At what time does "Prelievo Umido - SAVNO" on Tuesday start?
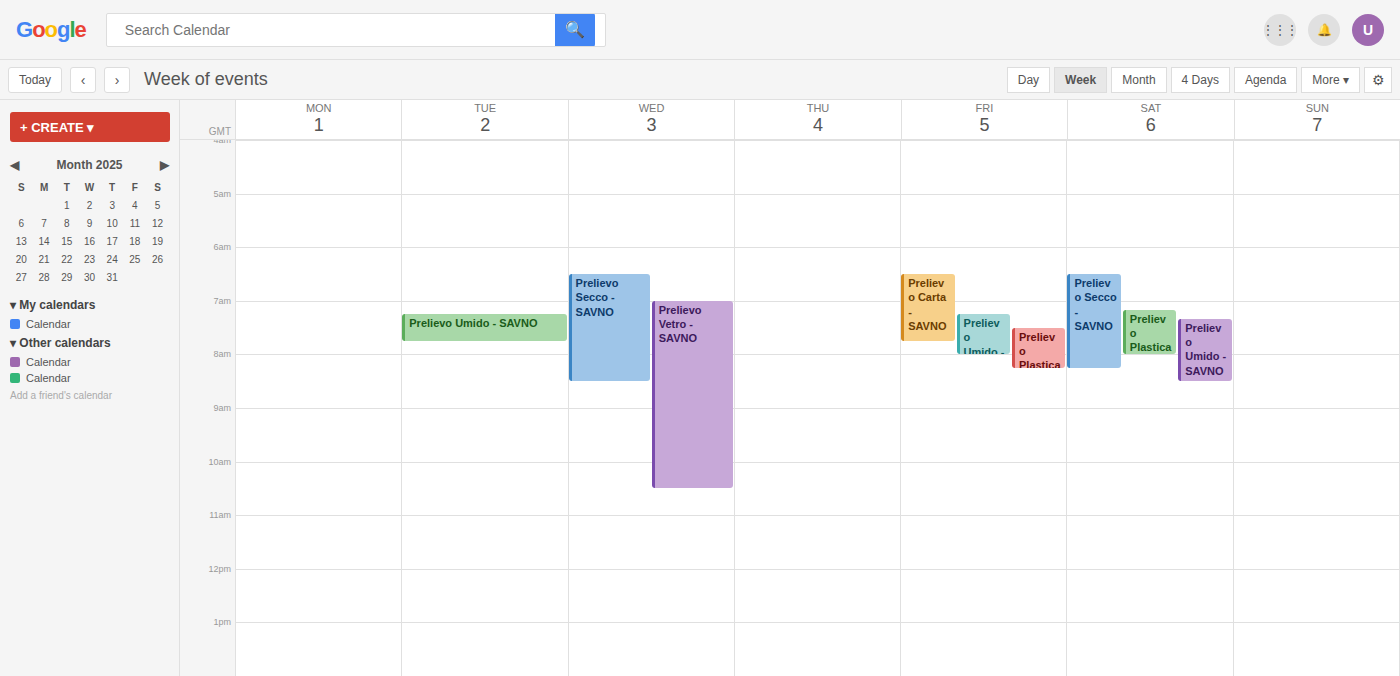
7:15 AM